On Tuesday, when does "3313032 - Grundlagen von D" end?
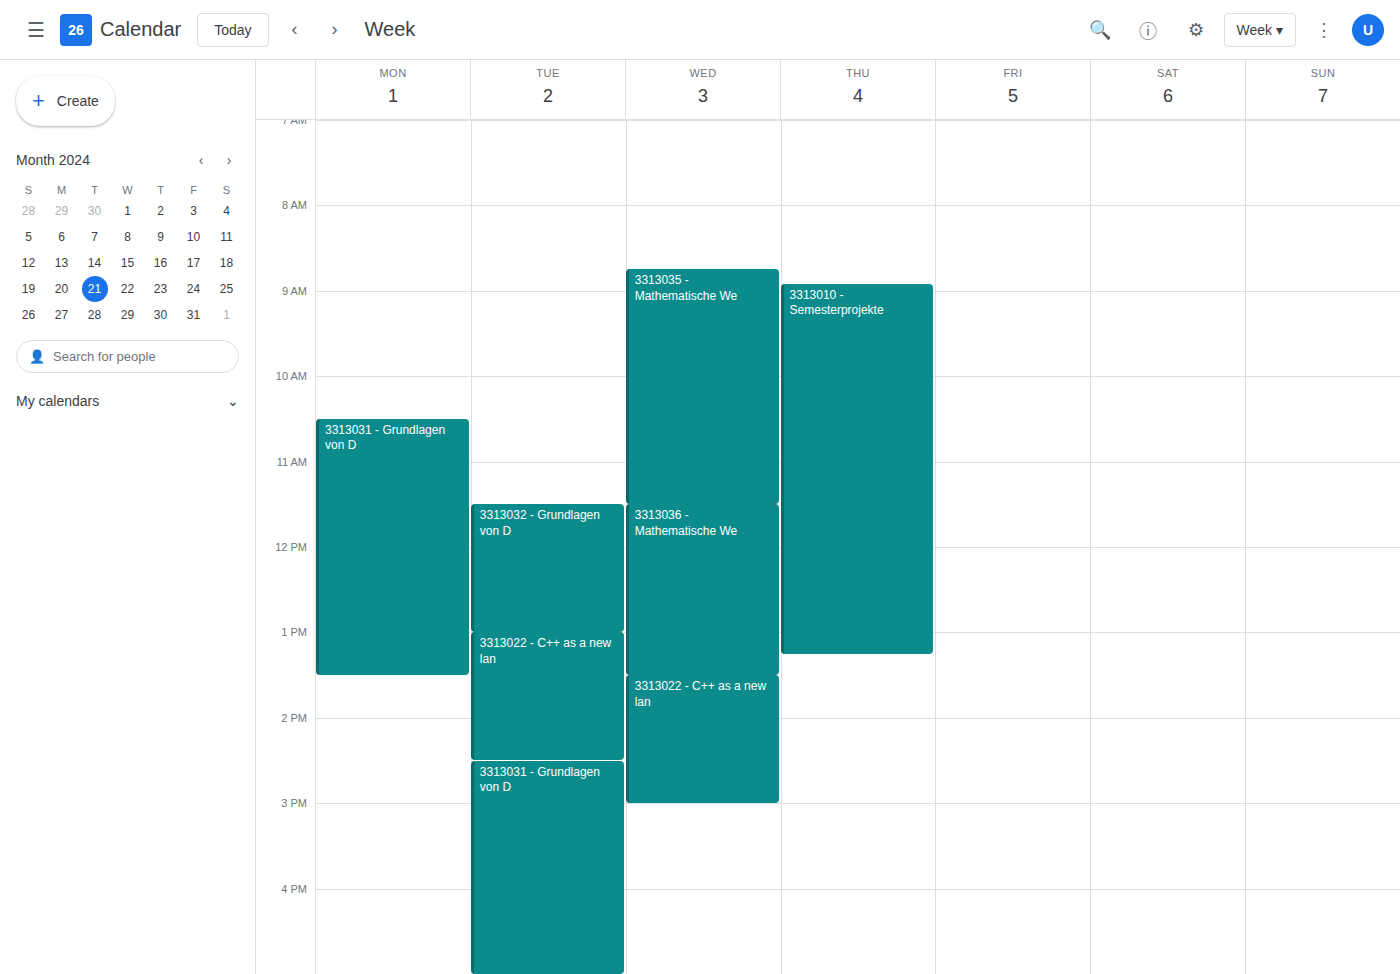
1:00 PM